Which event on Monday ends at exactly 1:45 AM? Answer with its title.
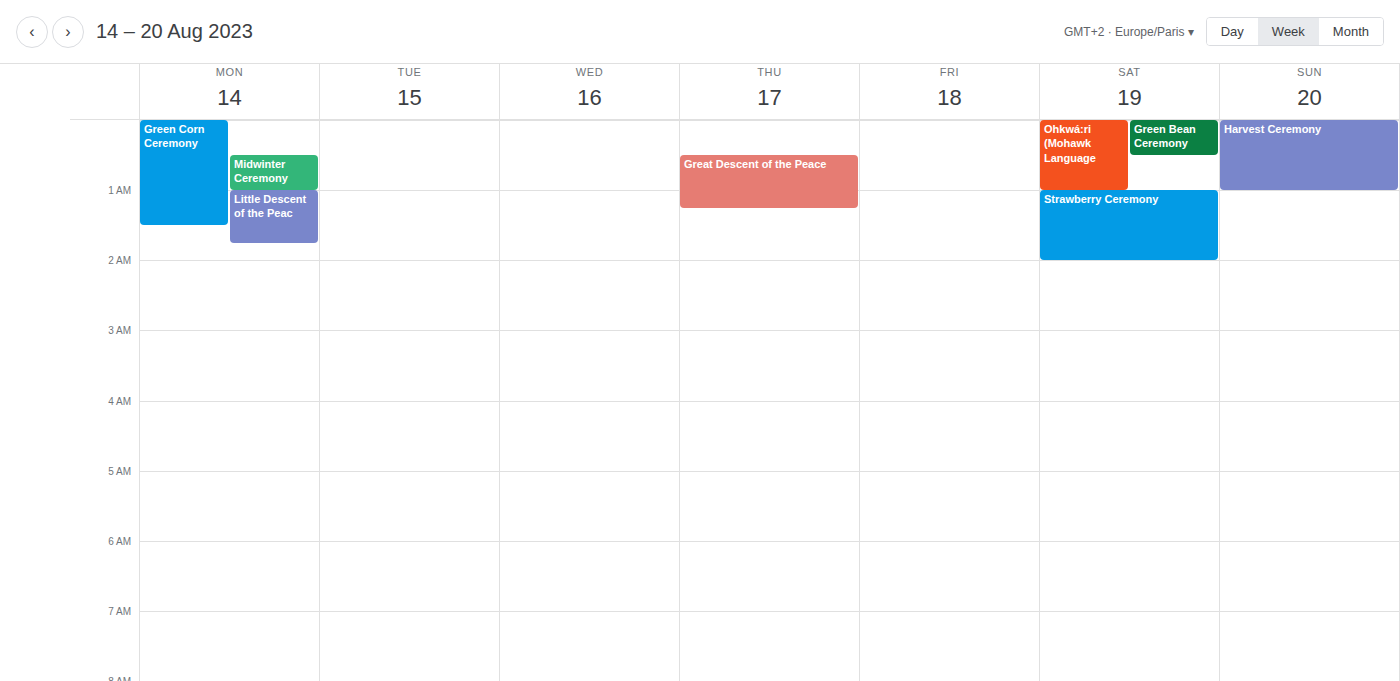
"Little Descent of the Peac"